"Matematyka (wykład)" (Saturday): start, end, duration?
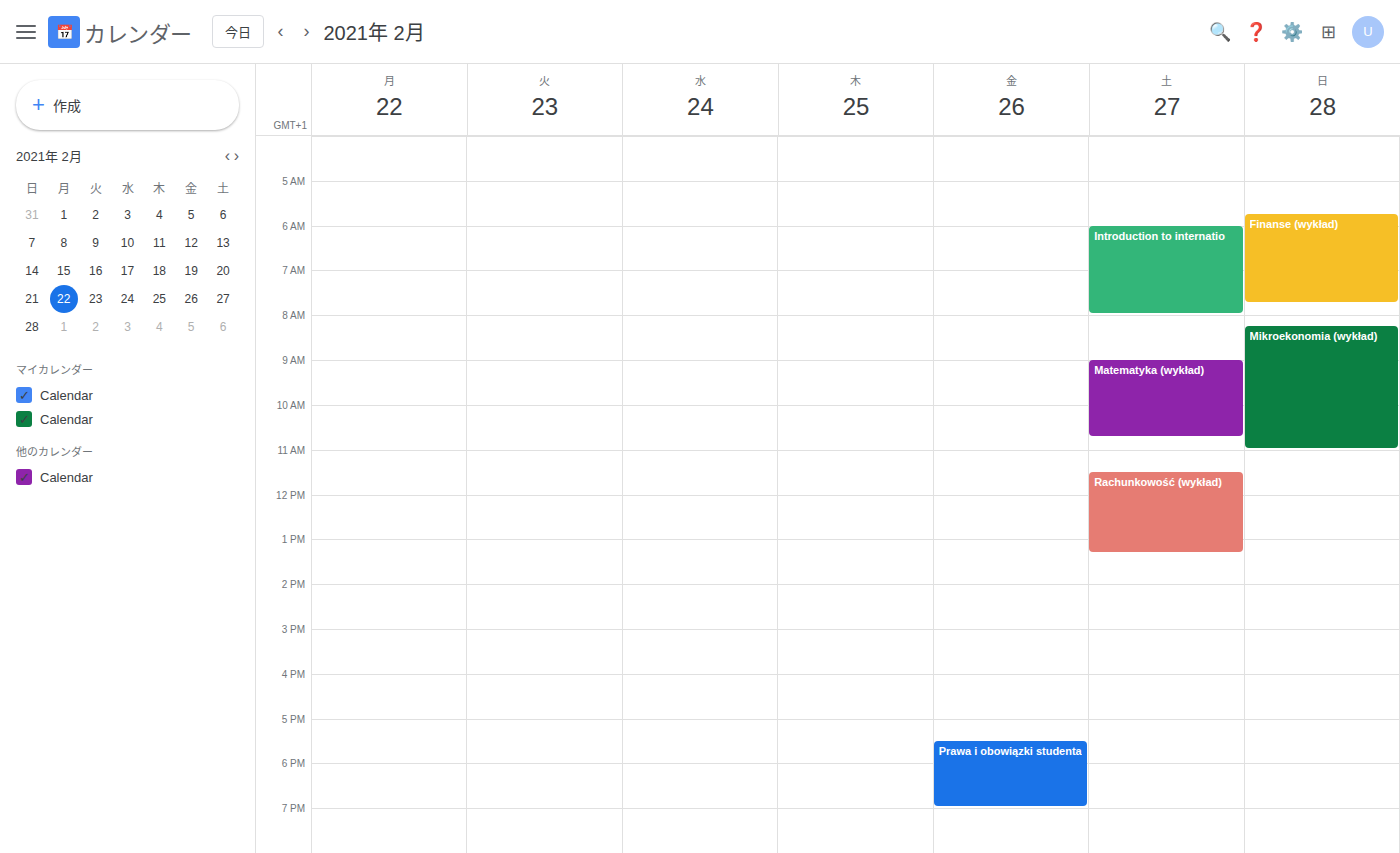
9:00 AM to 10:45 AM, 1 hour 45 minutes